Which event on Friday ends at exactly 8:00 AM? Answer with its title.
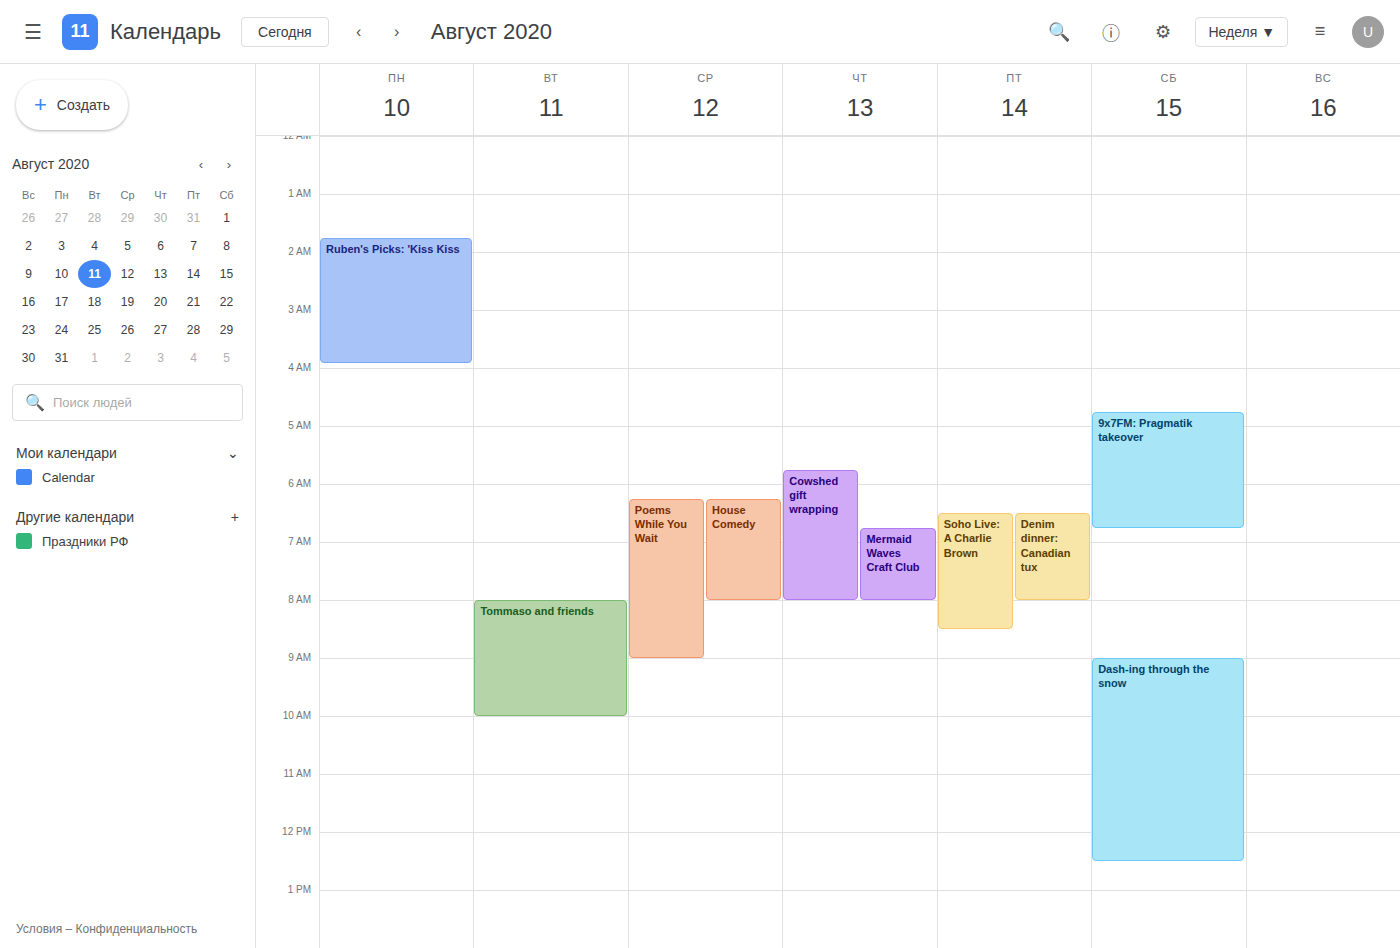
"Denim dinner: Canadian tux"